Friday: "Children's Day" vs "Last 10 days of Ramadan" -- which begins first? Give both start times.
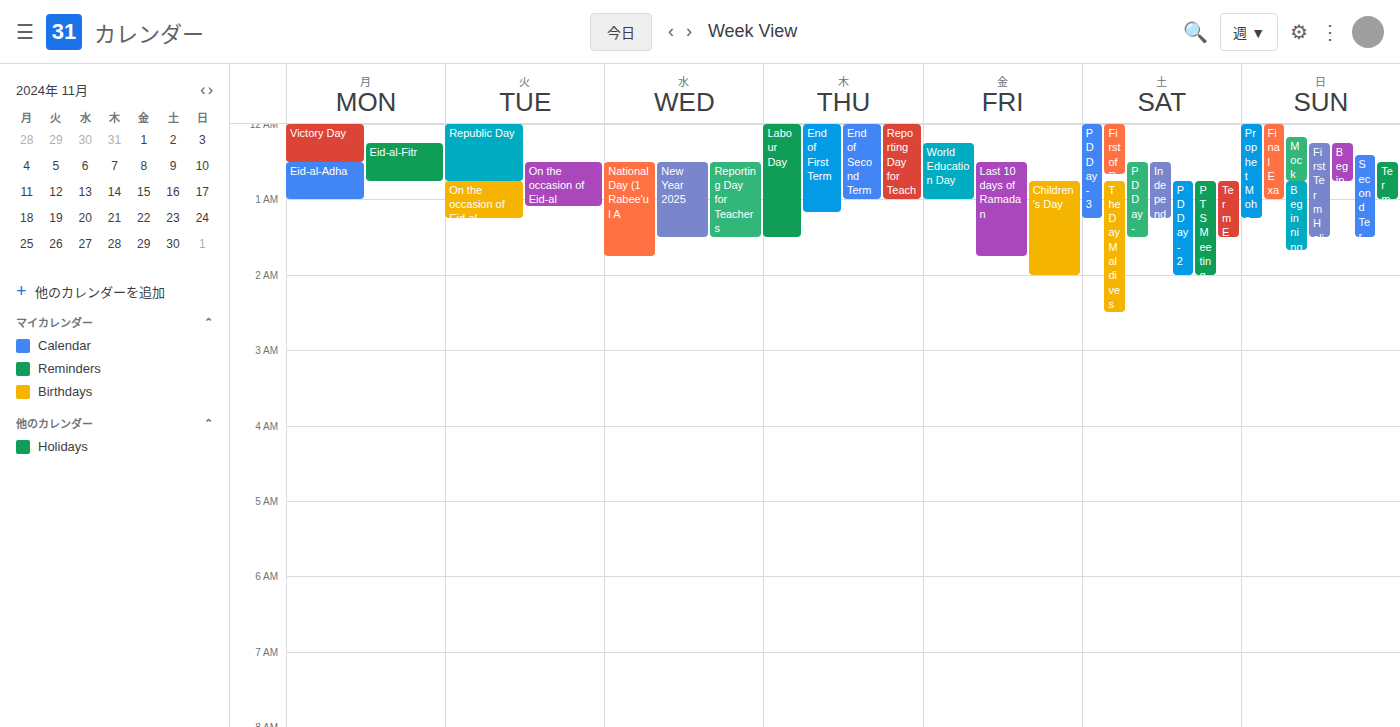
"Last 10 days of Ramadan" 00:30; "Children's Day" 00:45.